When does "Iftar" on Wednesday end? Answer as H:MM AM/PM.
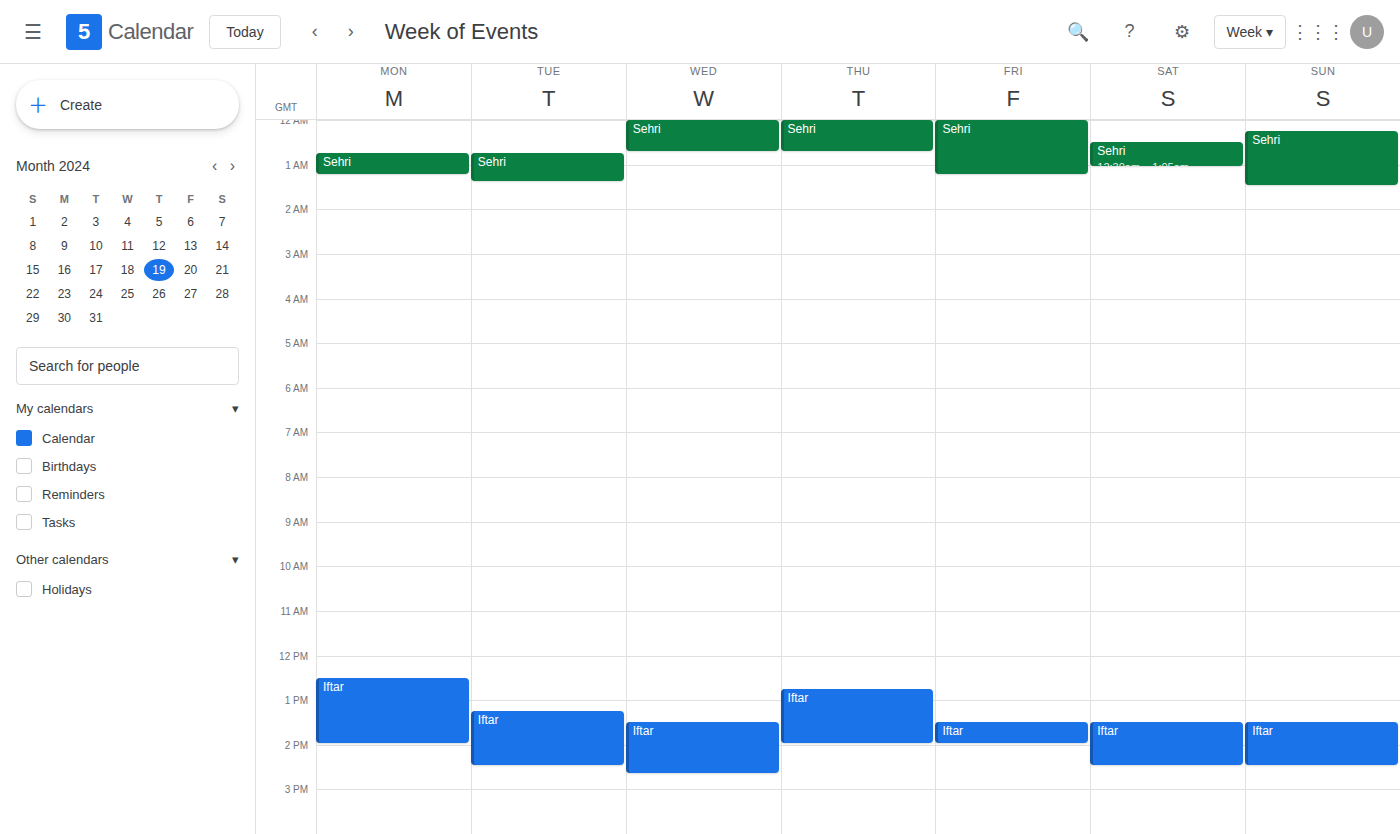
2:40 PM